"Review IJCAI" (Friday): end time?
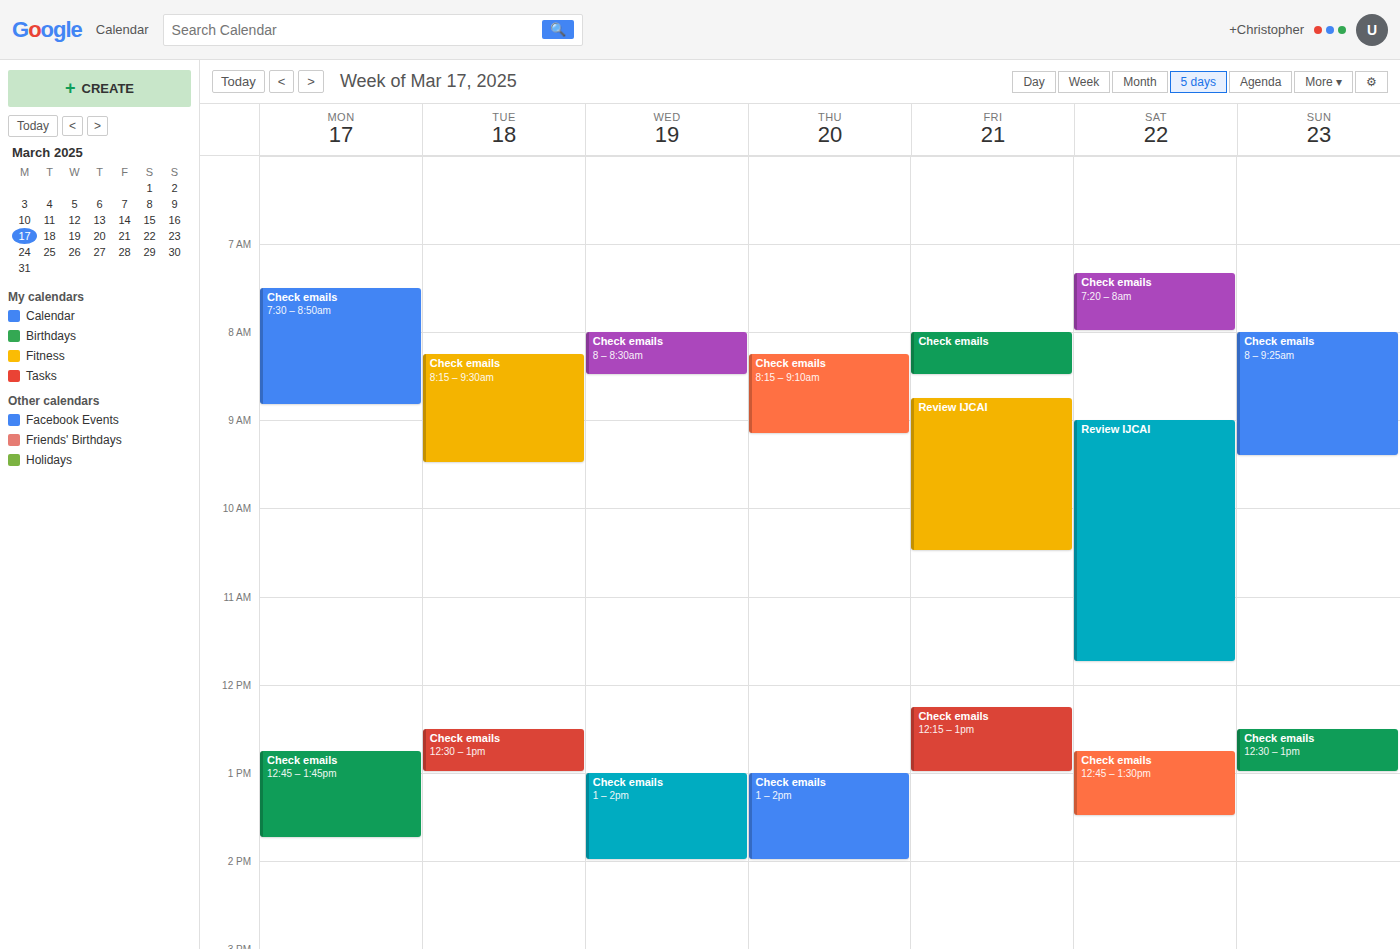
10:30 AM